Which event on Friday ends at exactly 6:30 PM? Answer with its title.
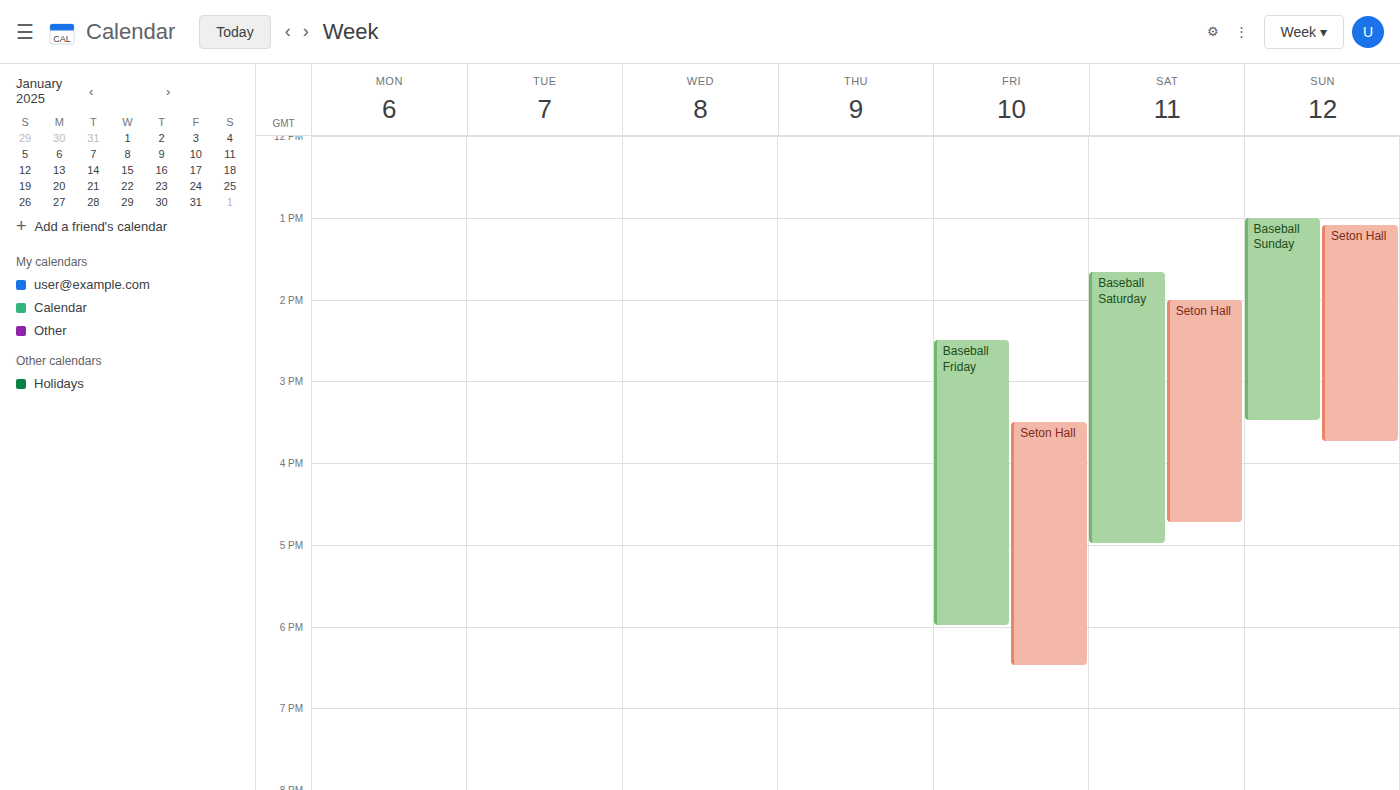
"Seton Hall"